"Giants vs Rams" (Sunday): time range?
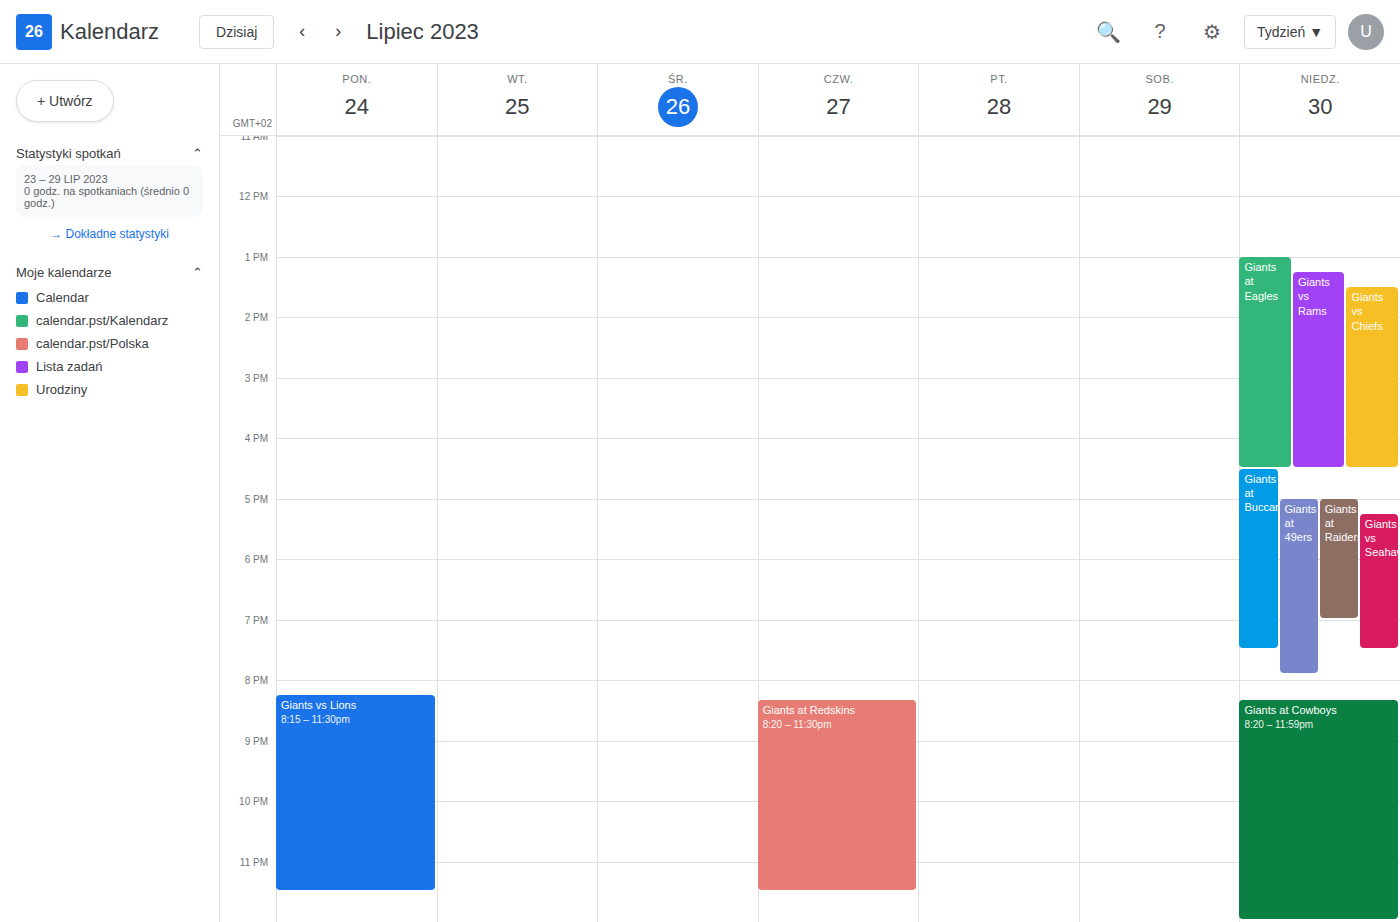
1:15 PM to 4:30 PM